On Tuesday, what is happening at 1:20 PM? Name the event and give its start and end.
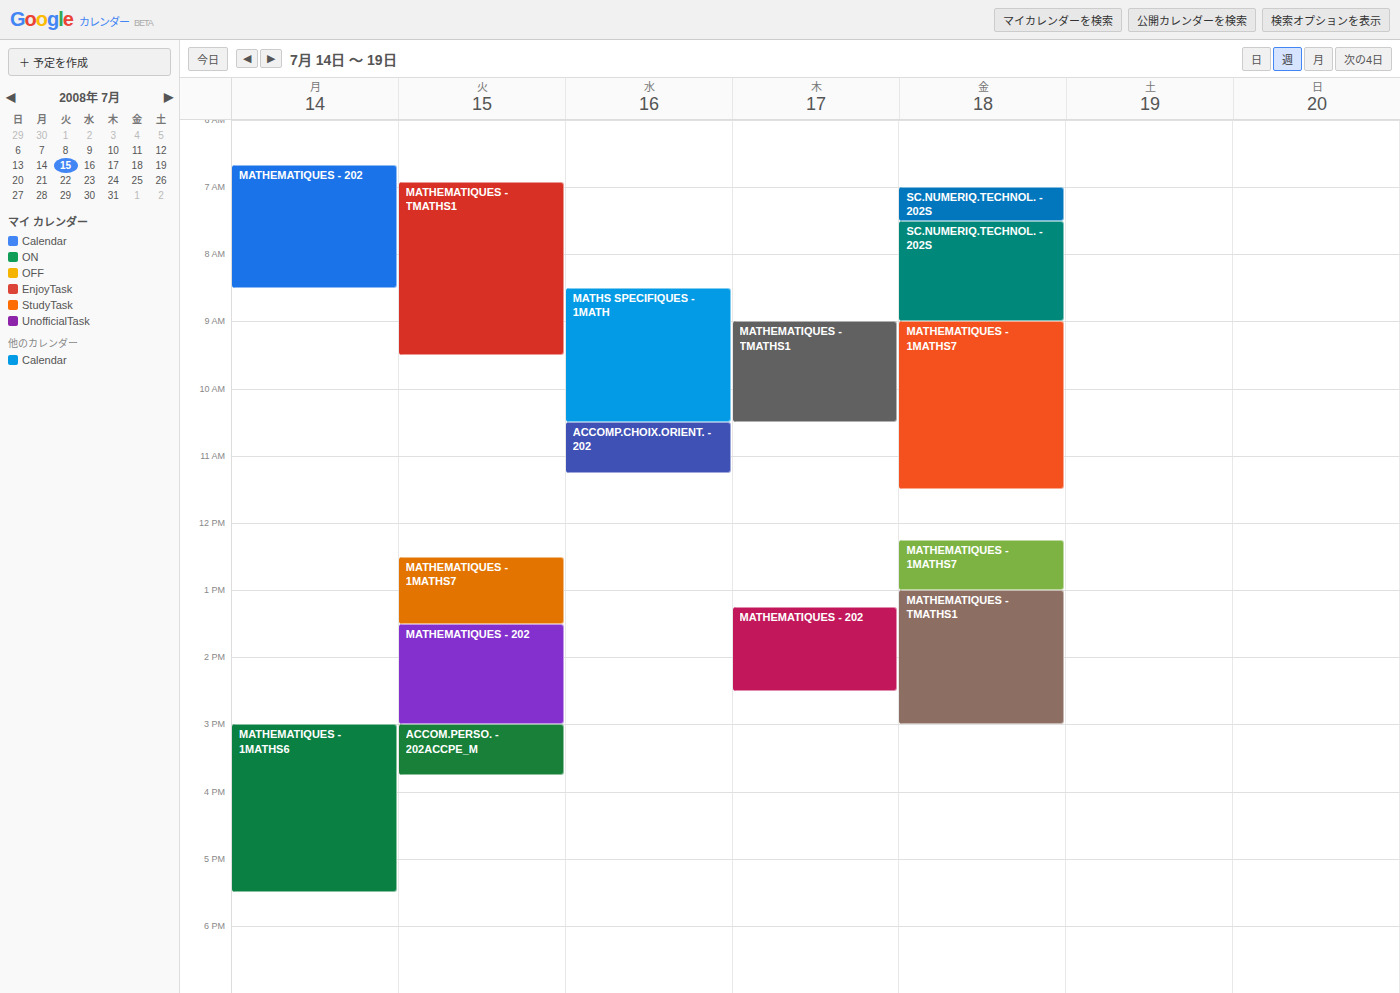
"MATHEMATIQUES - 1MATHS7", 12:30 PM to 1:30 PM